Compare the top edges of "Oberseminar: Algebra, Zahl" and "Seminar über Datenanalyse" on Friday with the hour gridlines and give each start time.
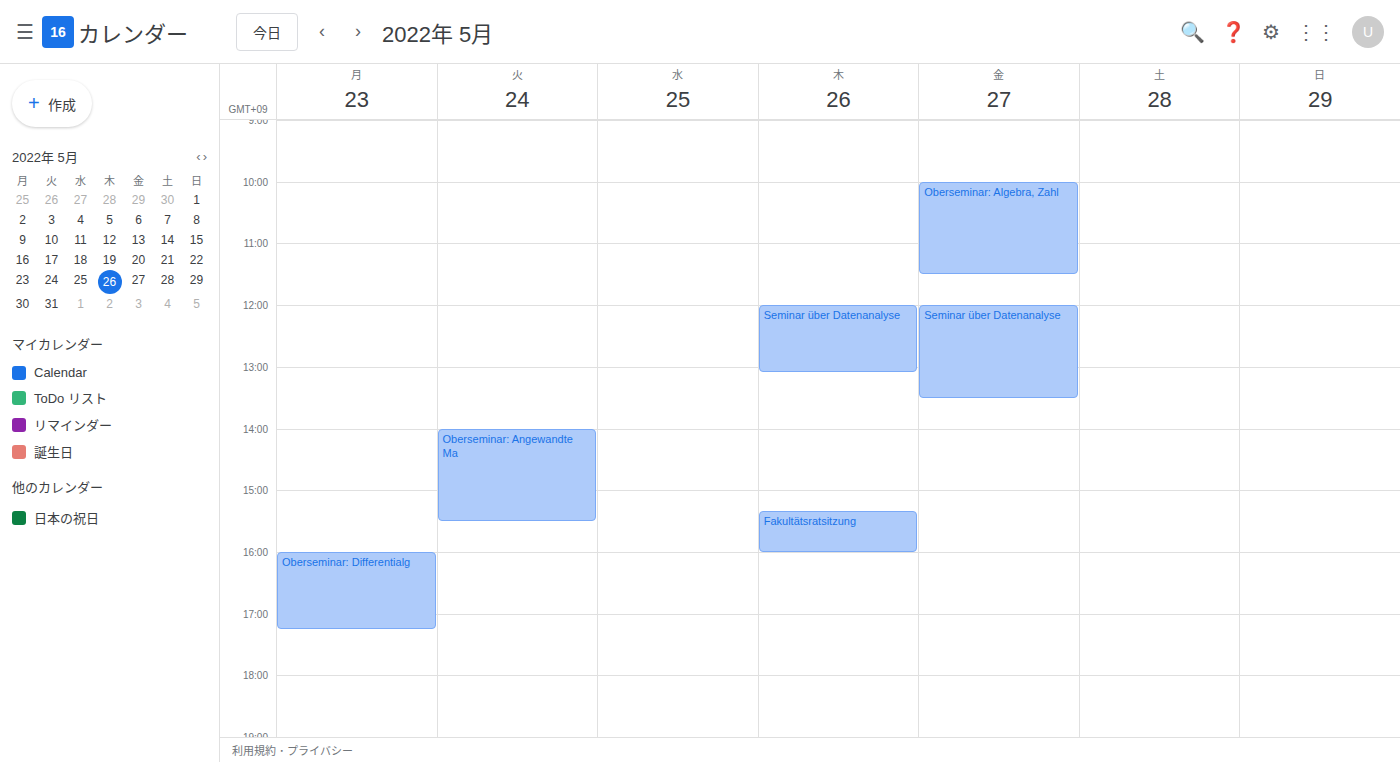
"Oberseminar: Algebra, Zahl": 10:00 AM, exactly on the 10 AM line. "Seminar über Datenanalyse": 12:00 PM, exactly on the 12 PM line.